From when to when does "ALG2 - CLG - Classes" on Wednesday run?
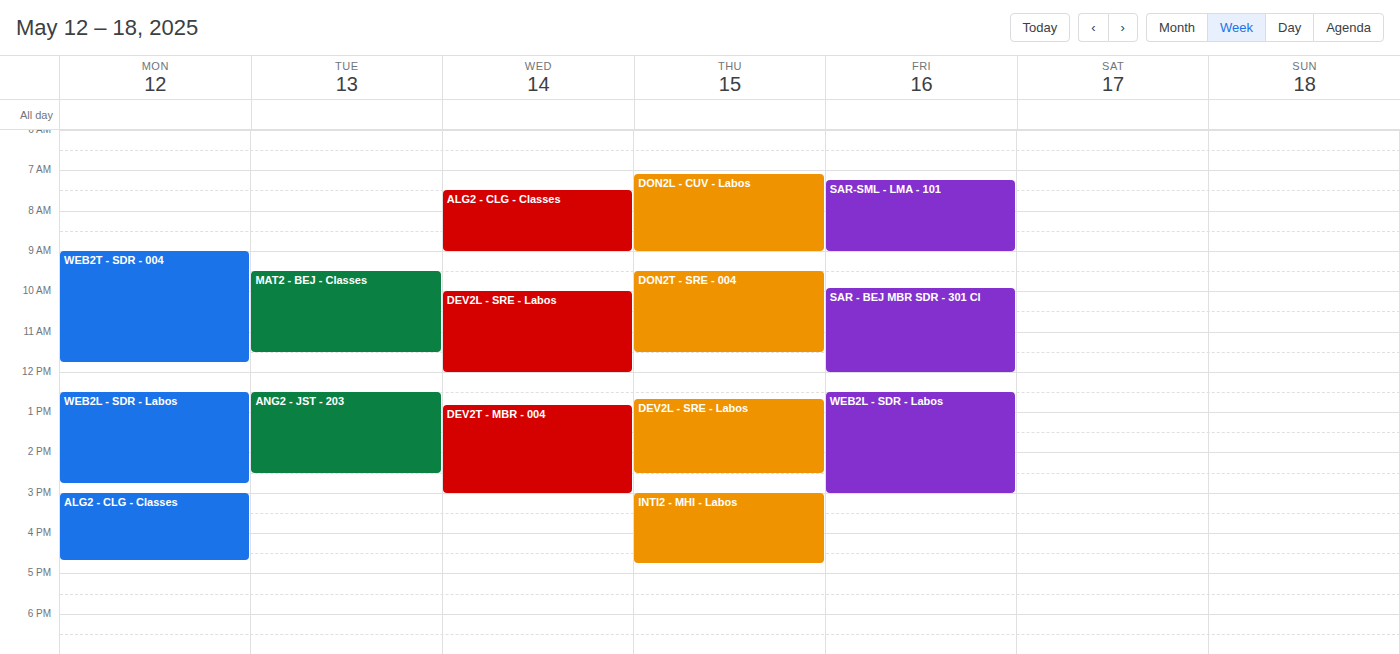
7:30 AM to 9:00 AM